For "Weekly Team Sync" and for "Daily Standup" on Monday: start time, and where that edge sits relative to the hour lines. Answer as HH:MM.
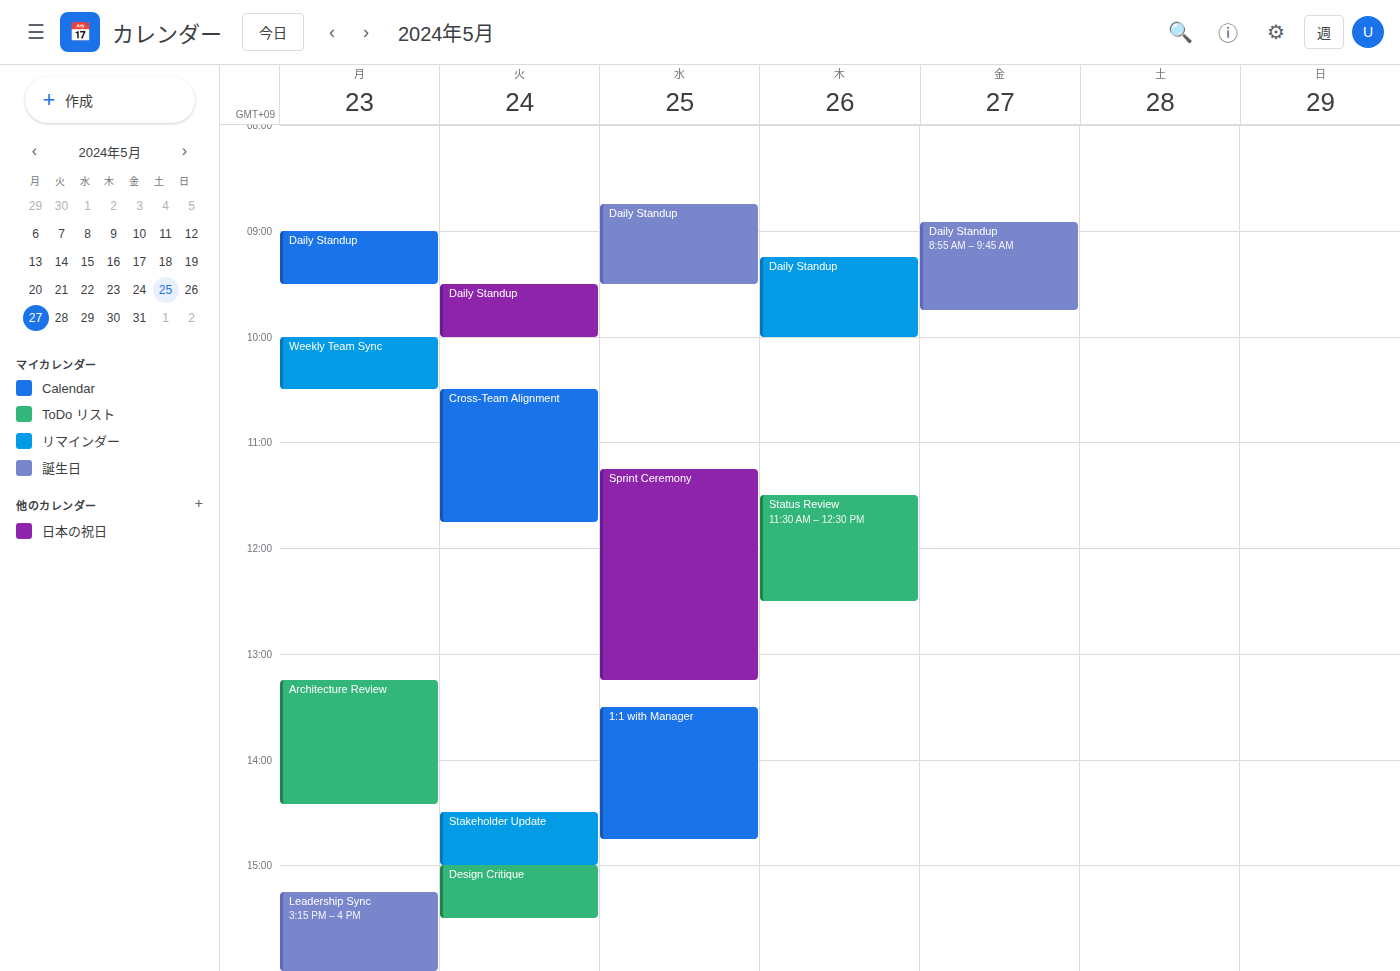
"Weekly Team Sync": 10:00, exactly on the 10:00 line. "Daily Standup": 09:00, exactly on the 09:00 line.